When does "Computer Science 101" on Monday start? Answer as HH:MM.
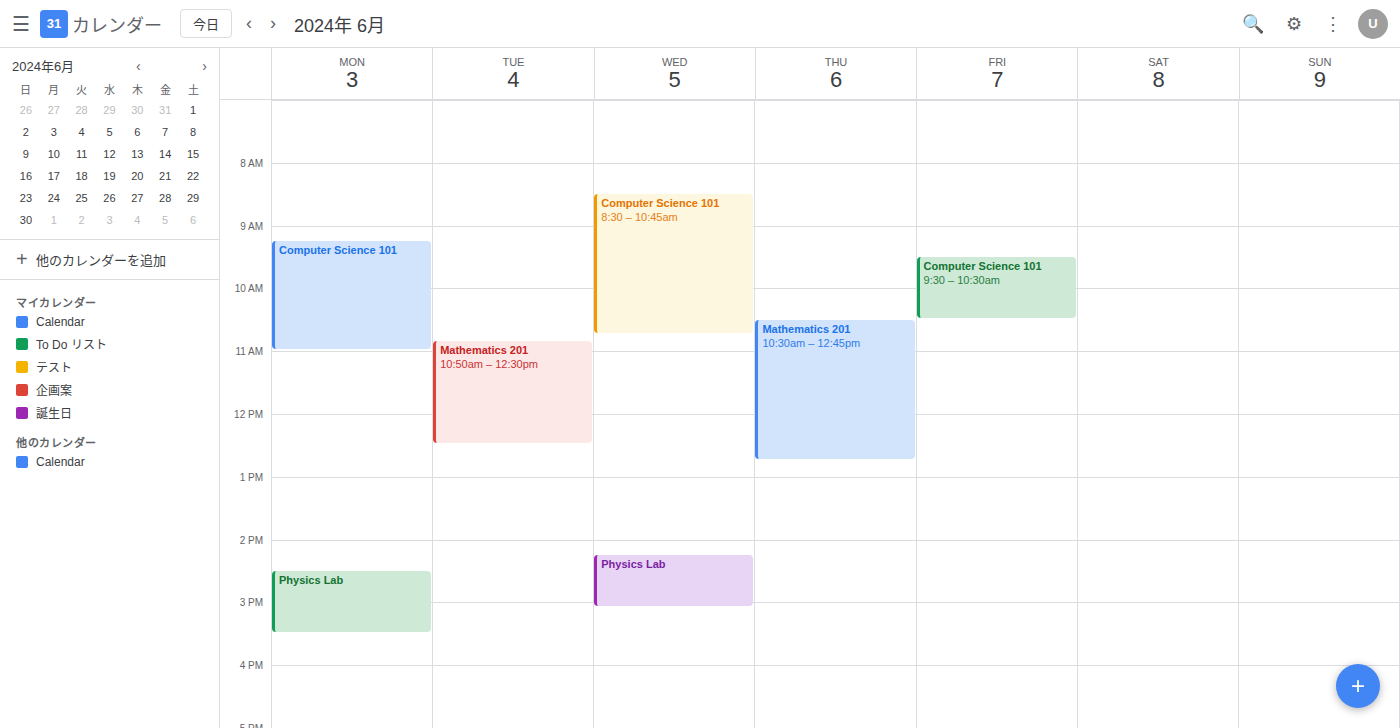
09:15